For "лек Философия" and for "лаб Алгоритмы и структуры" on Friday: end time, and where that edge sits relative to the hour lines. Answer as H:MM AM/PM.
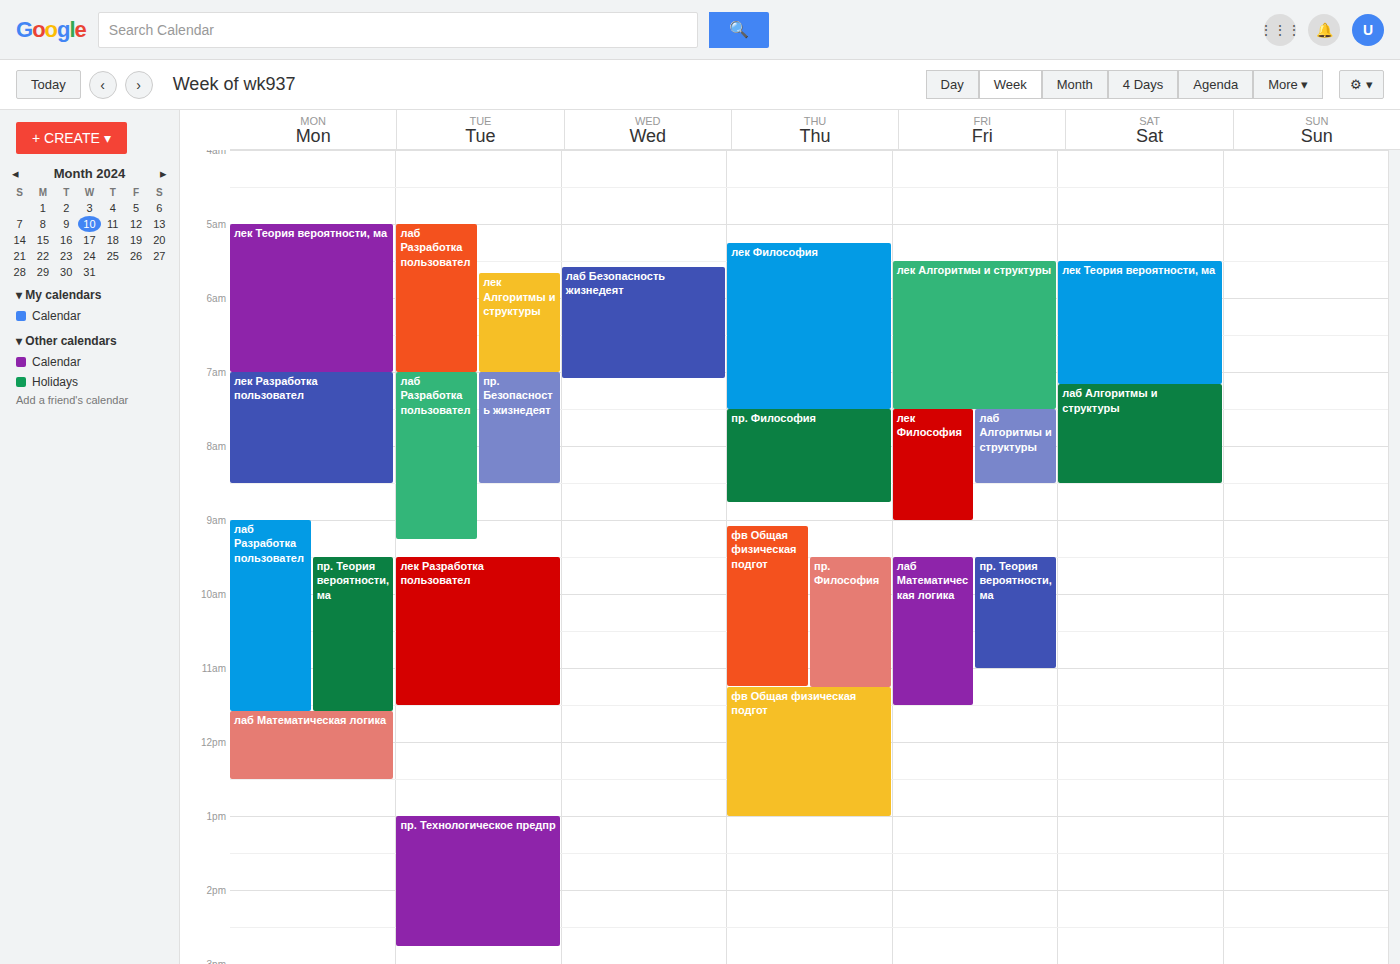
"лек Философия": 9:00 AM, exactly on the 9 AM line. "лаб Алгоритмы и структуры": 8:30 AM, halfway between the 8 AM and 9 AM lines.